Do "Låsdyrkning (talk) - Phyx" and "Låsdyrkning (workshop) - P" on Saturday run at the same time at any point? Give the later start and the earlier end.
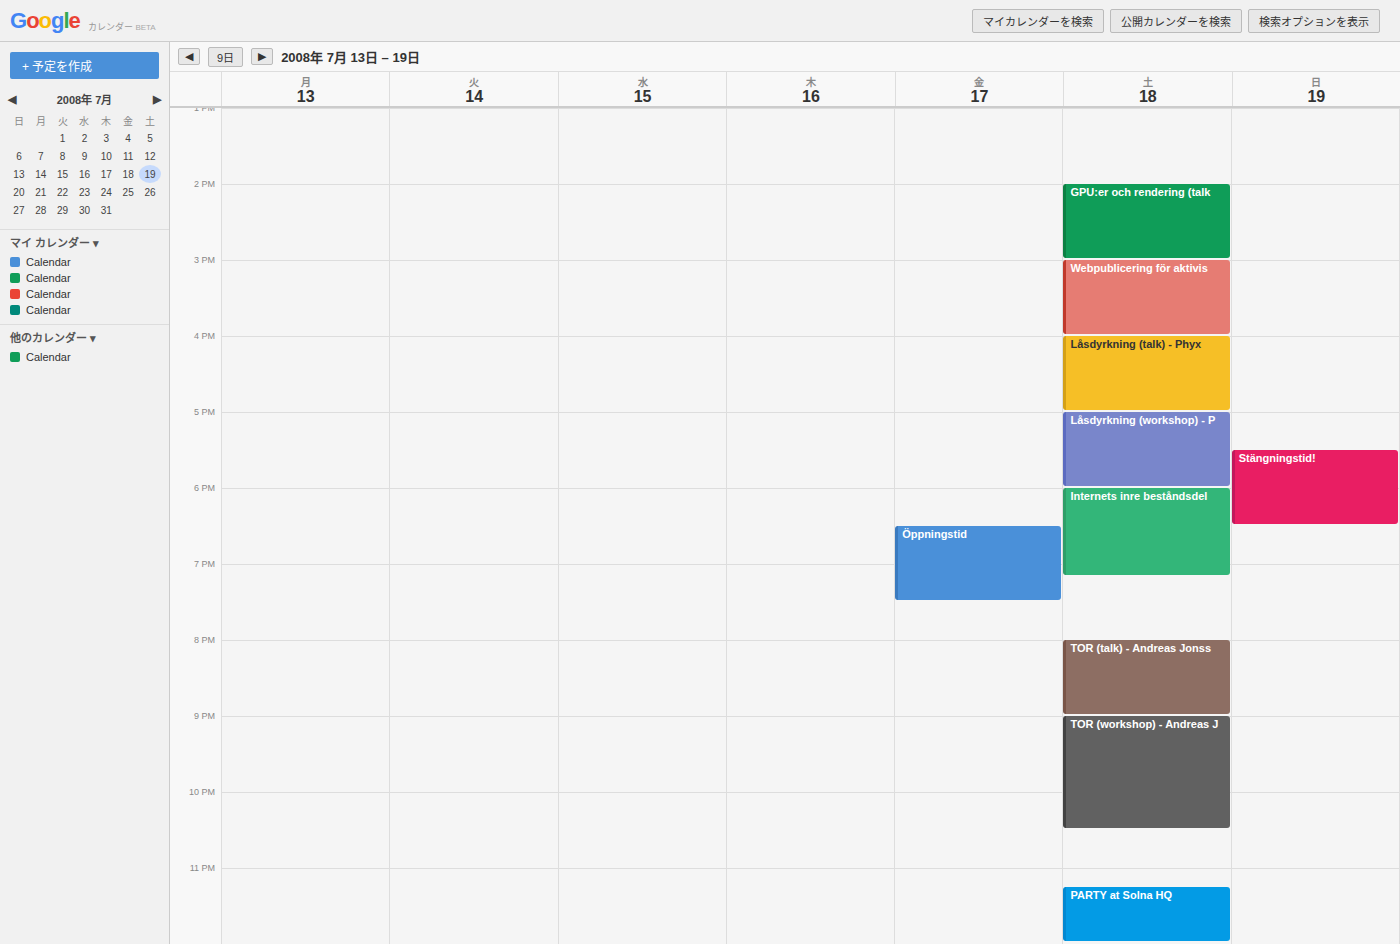
"Låsdyrkning (talk) - Phyx" ends at 17:00, exactly when "Låsdyrkning (workshop) - P" starts -- they touch but do not overlap.